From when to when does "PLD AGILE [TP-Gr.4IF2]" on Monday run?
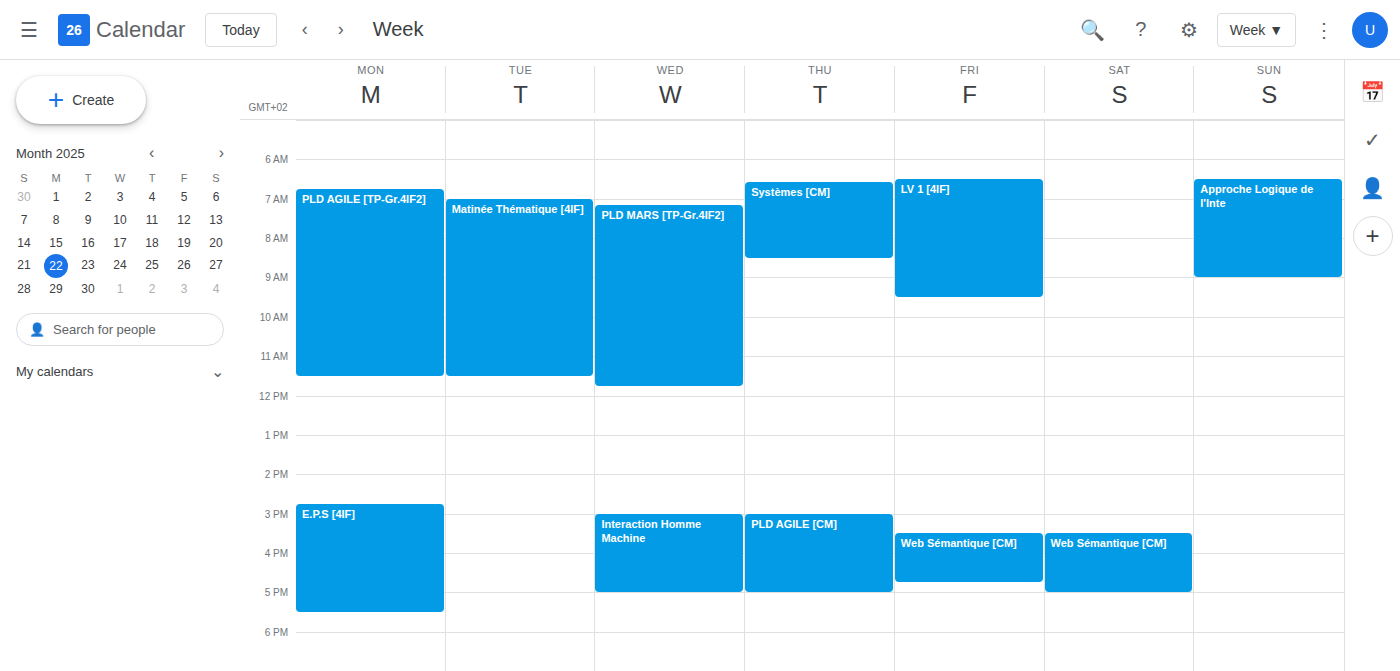
6:45 AM to 11:30 AM